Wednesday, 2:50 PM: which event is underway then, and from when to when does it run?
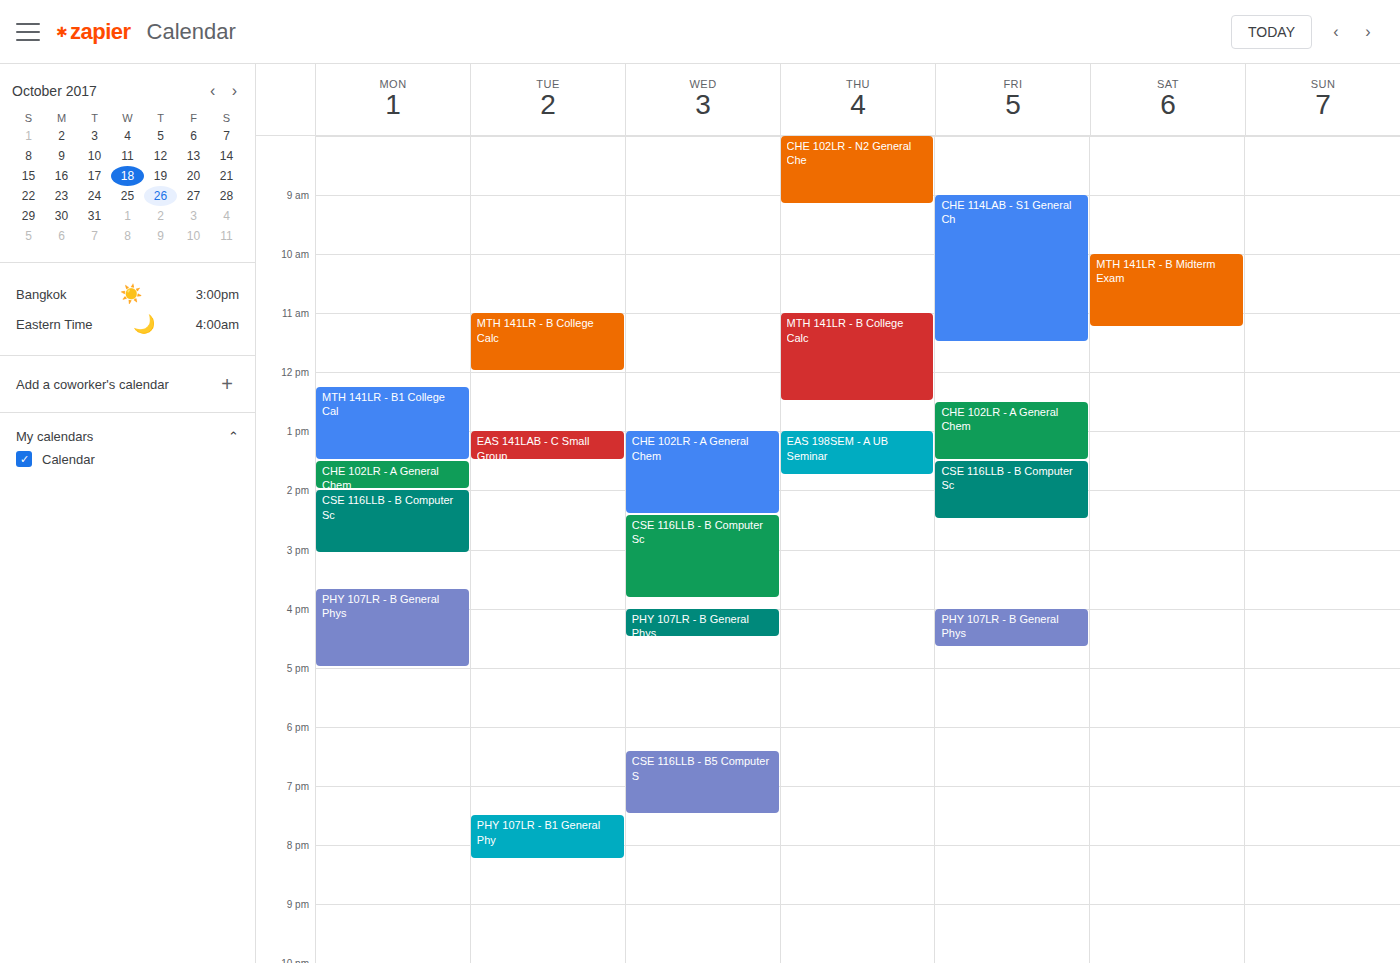
"CSE 116LLB - B Computer Sc", 2:25 PM to 3:50 PM